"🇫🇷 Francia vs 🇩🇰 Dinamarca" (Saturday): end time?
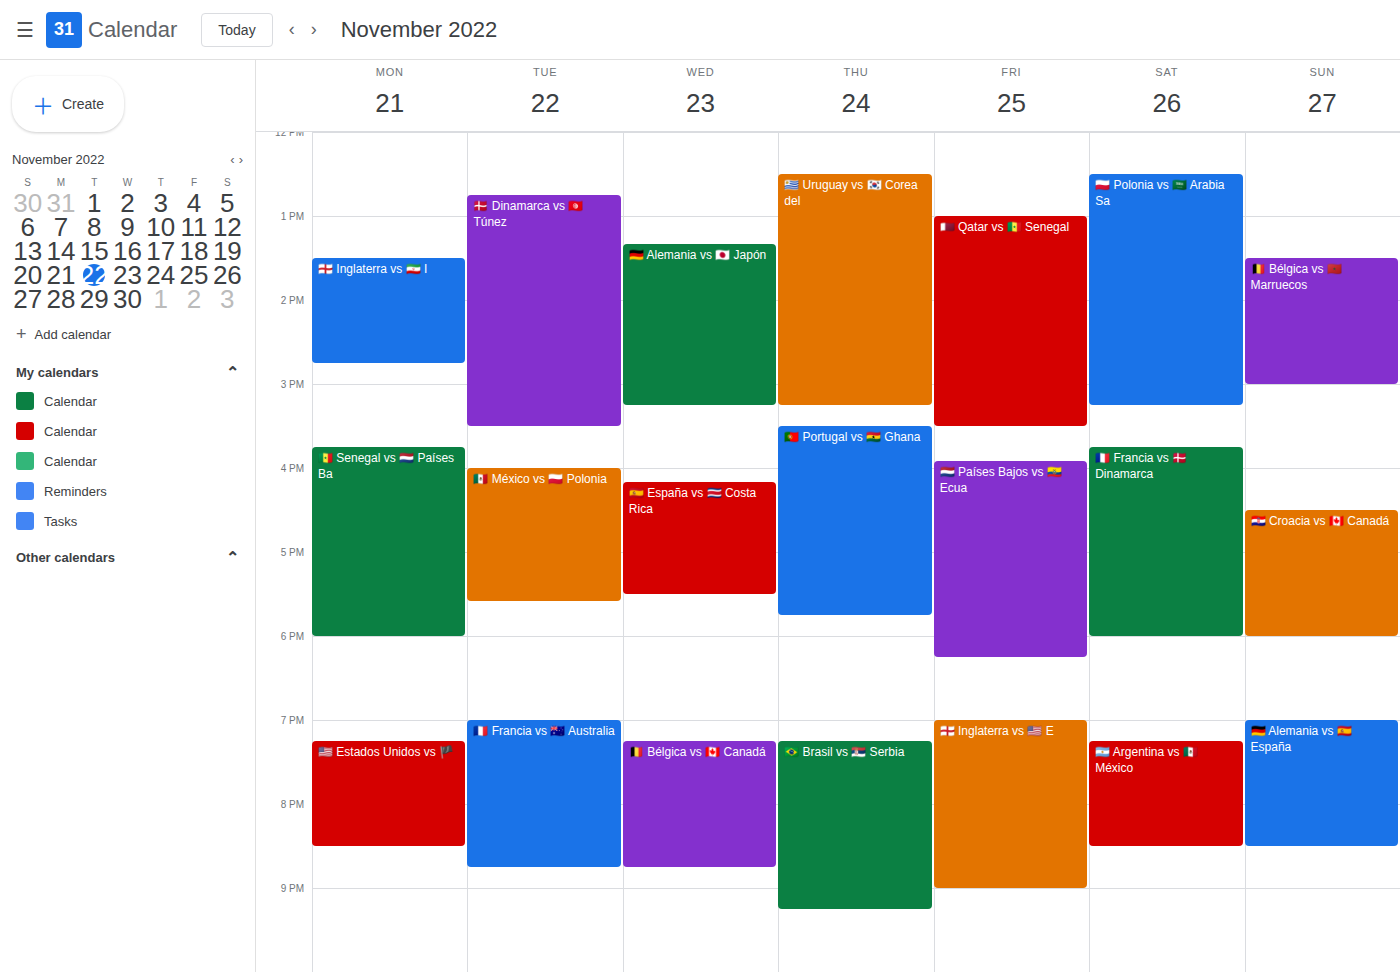
6:00 PM